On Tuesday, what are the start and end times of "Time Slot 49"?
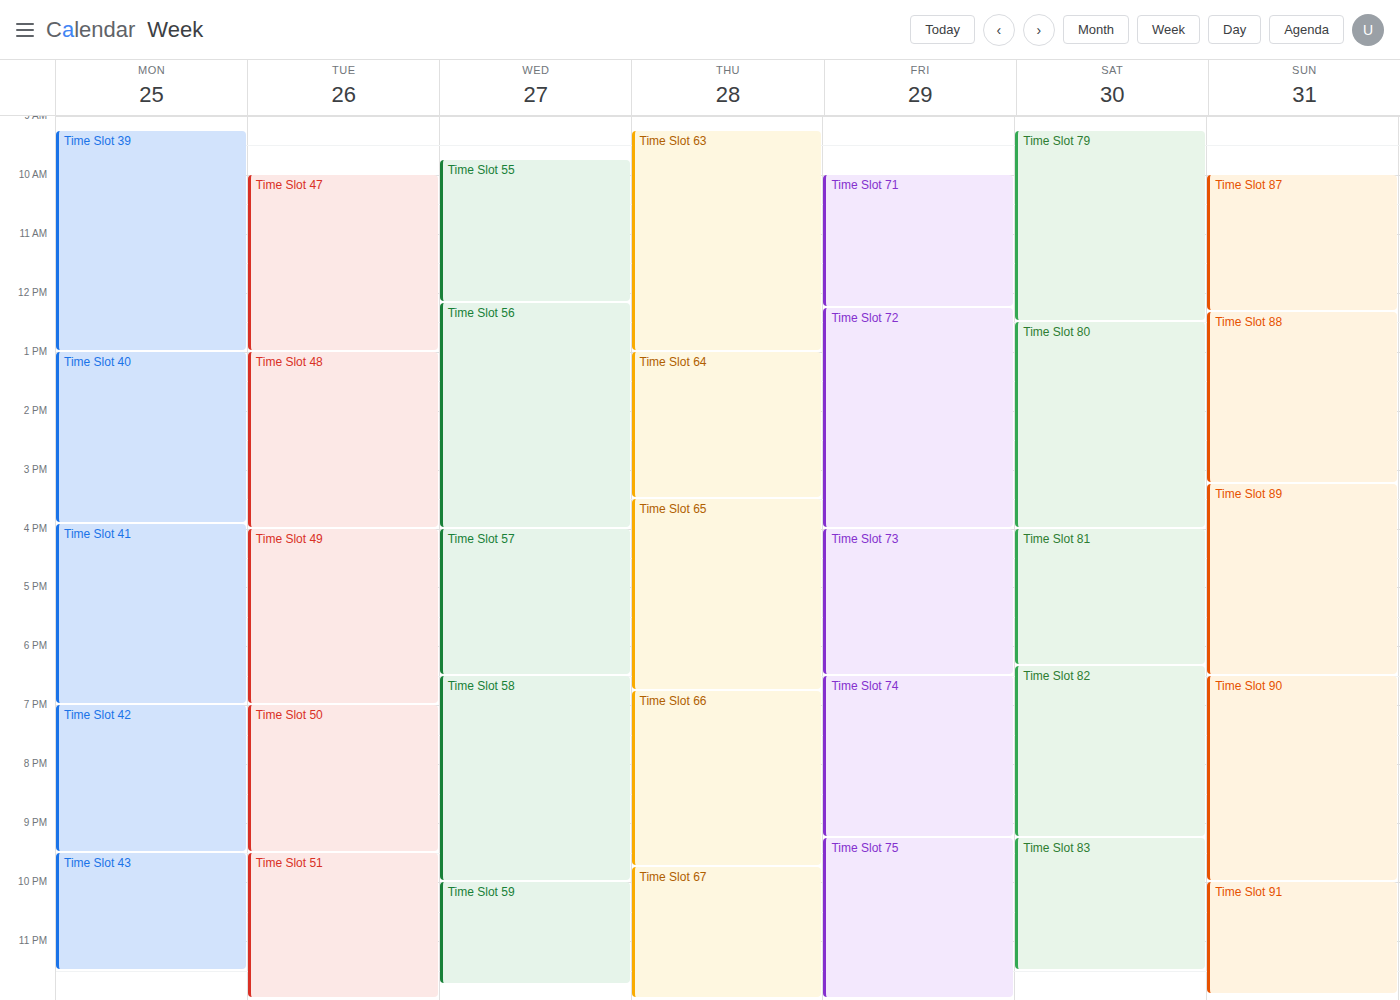
4:00 PM to 7:00 PM